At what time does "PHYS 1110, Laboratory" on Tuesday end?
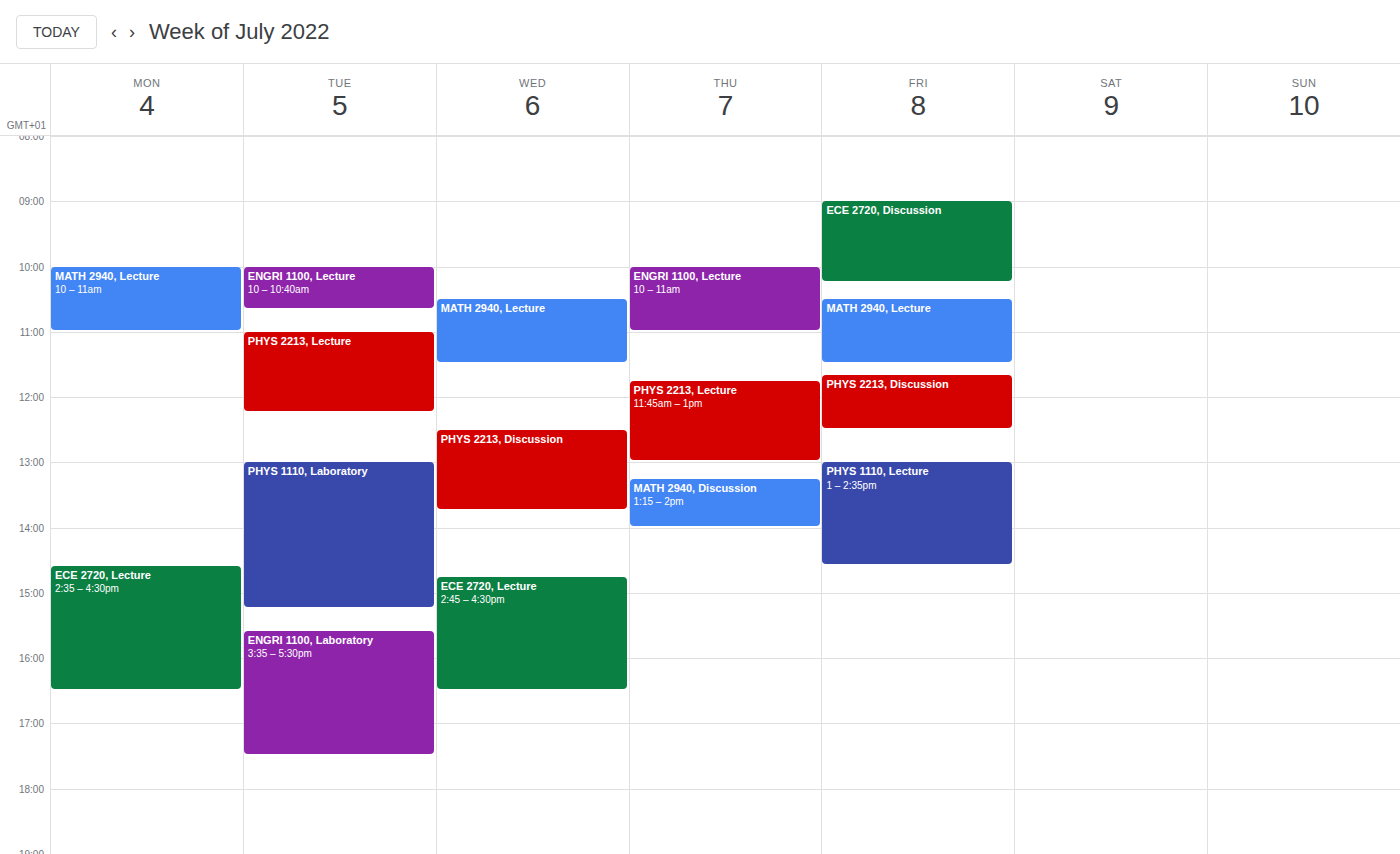
15:15